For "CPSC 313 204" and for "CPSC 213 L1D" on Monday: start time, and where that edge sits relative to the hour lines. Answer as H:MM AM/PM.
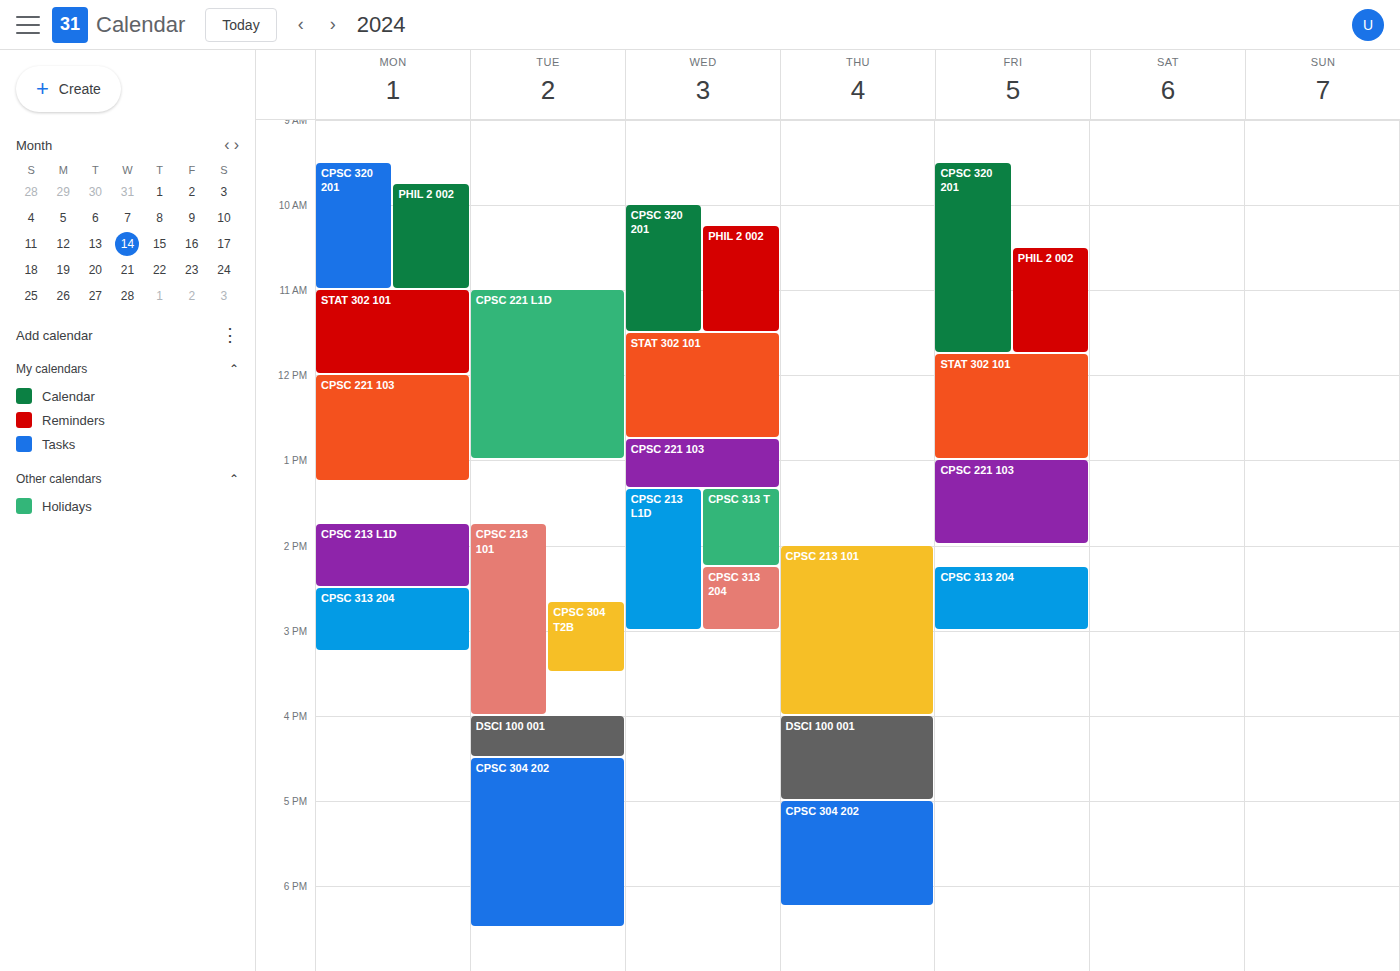
"CPSC 313 204": 2:30 PM, halfway between the 2 PM and 3 PM lines. "CPSC 213 L1D": 1:45 PM, neither: three quarters of the way from the 1 PM line to the 2 PM line.